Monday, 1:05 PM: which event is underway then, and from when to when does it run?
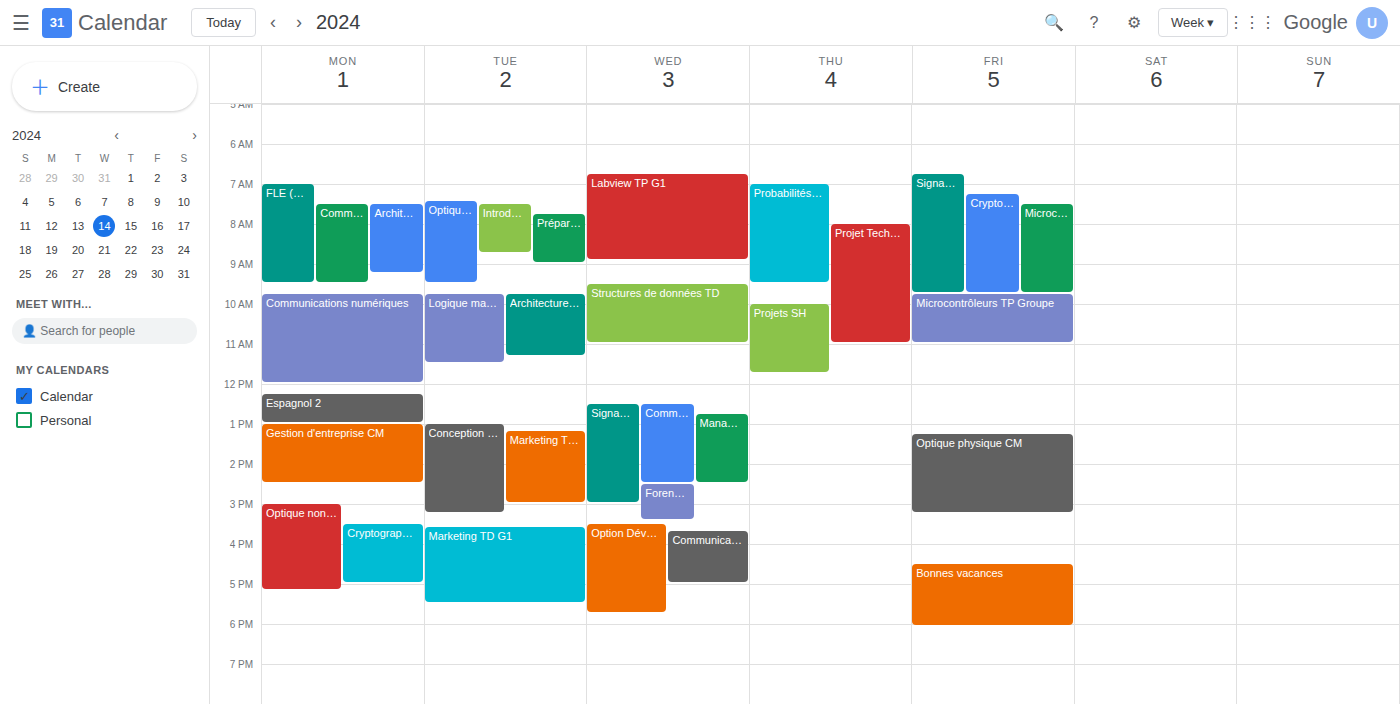
"Gestion d'entreprise CM", 1:00 PM to 2:30 PM